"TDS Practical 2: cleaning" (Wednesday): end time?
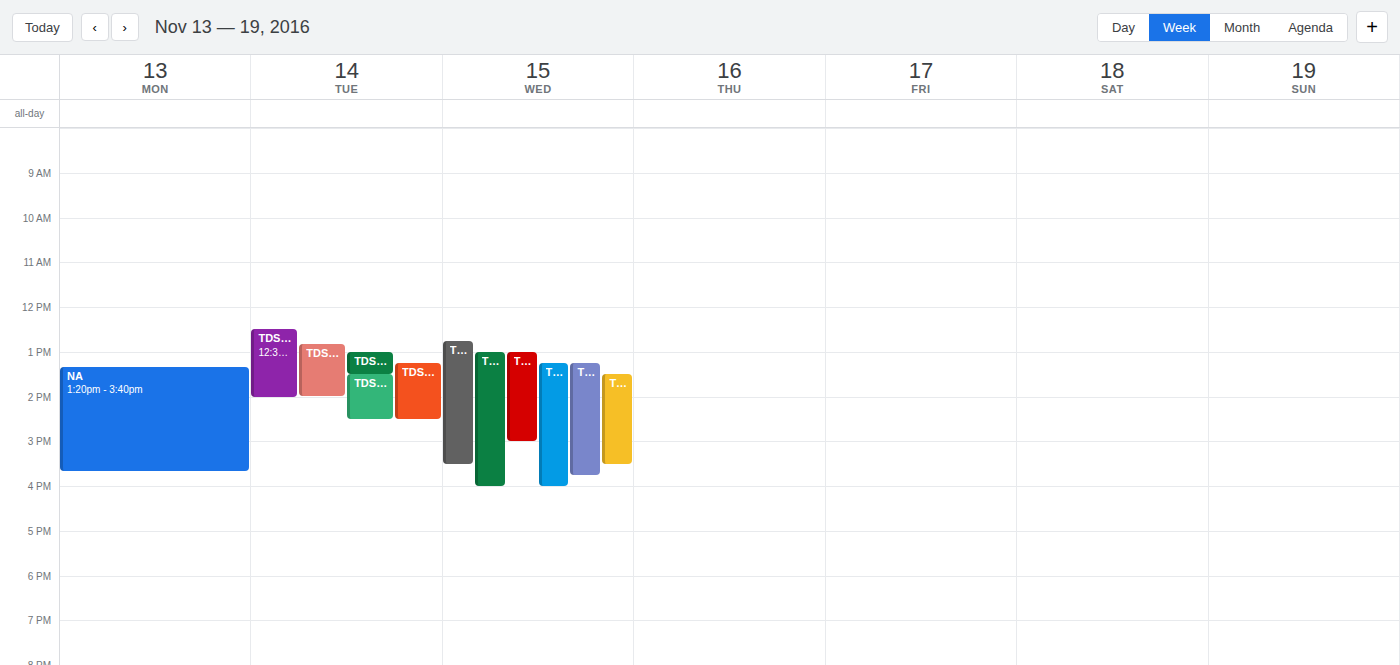
3:45 PM